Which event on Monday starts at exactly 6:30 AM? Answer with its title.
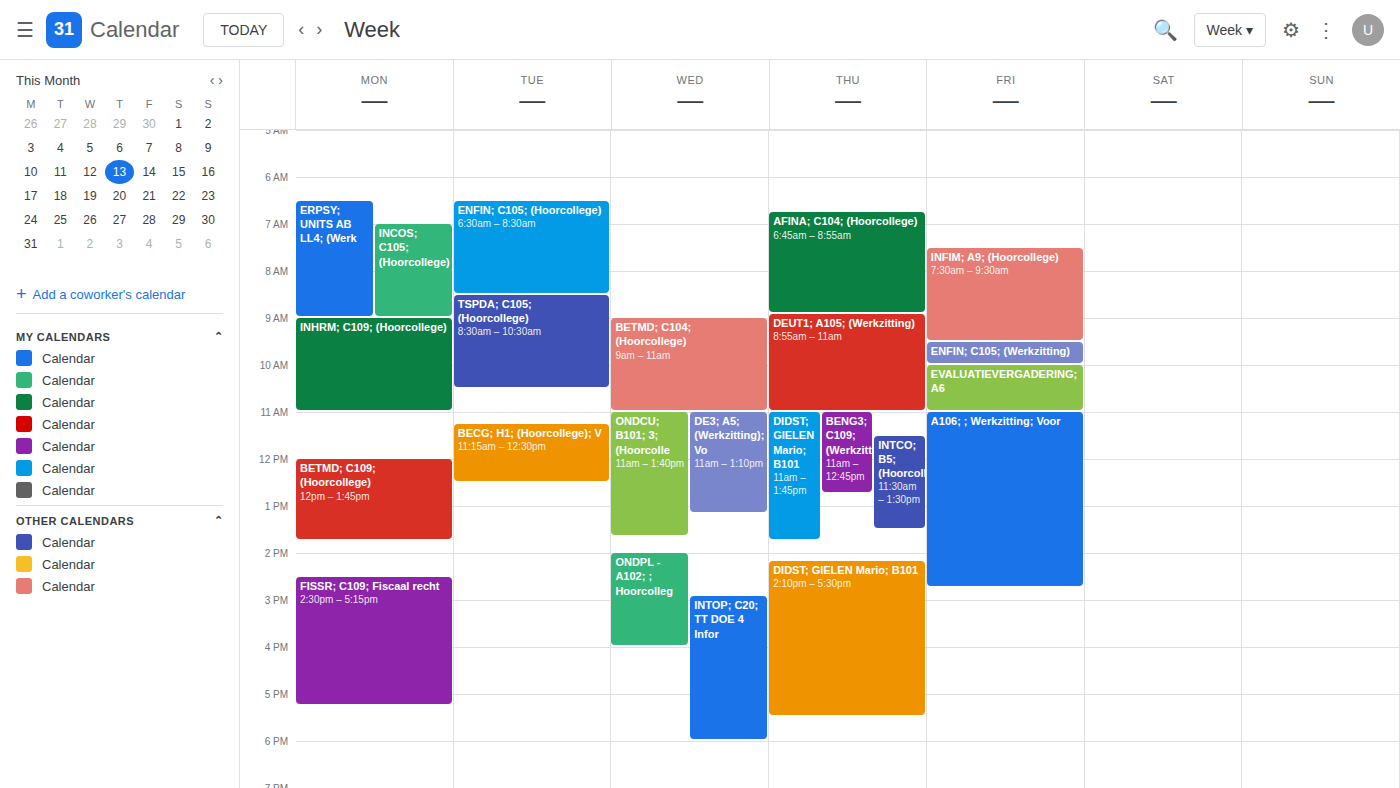
"ERPSY; UNITS AB LL4; (Werk"